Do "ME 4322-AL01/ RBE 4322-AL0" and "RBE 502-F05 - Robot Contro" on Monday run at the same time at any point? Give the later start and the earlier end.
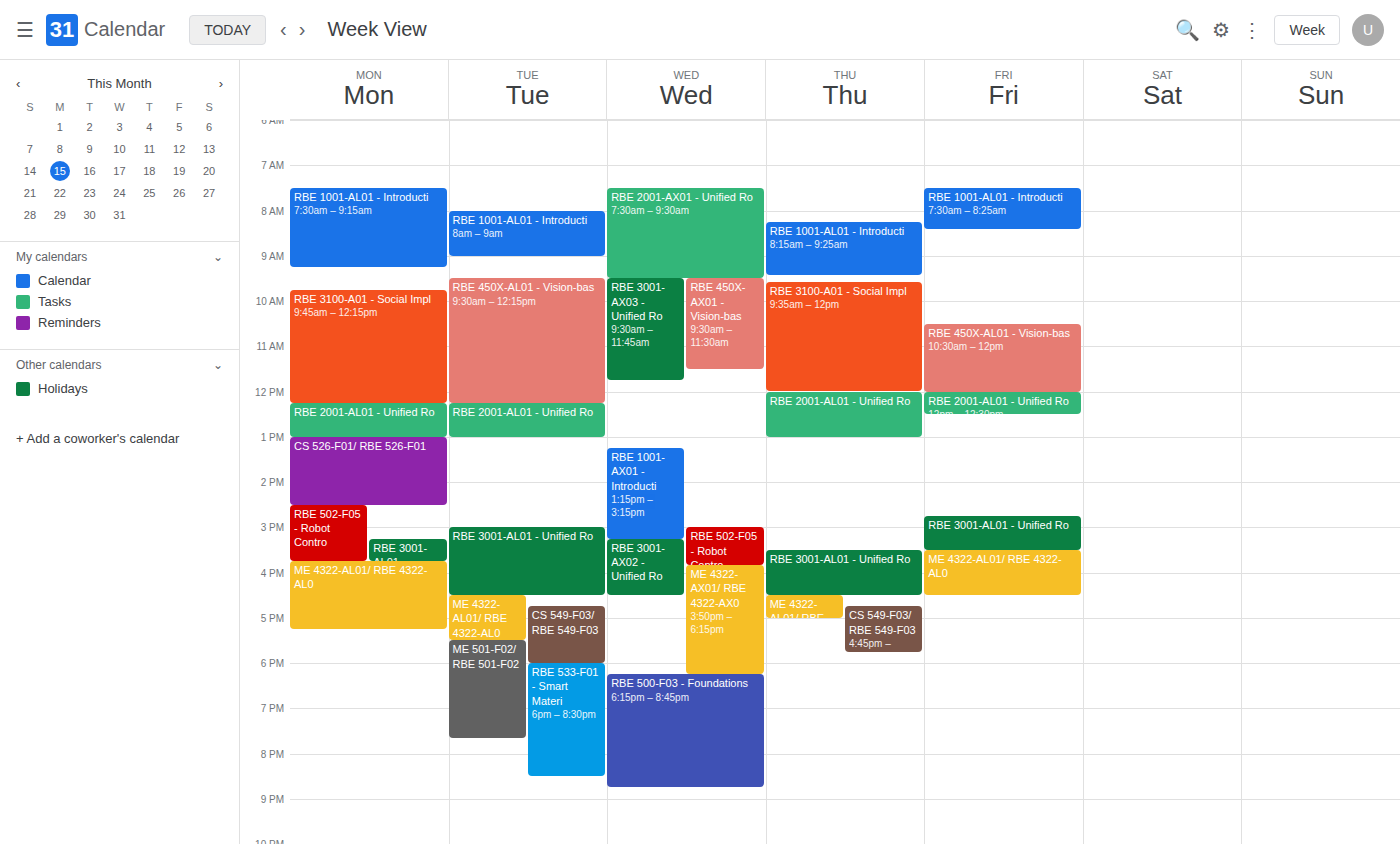
"RBE 502-F05 - Robot Contro" ends at 3:45 PM, exactly when "ME 4322-AL01/ RBE 4322-AL0" starts -- they touch but do not overlap.